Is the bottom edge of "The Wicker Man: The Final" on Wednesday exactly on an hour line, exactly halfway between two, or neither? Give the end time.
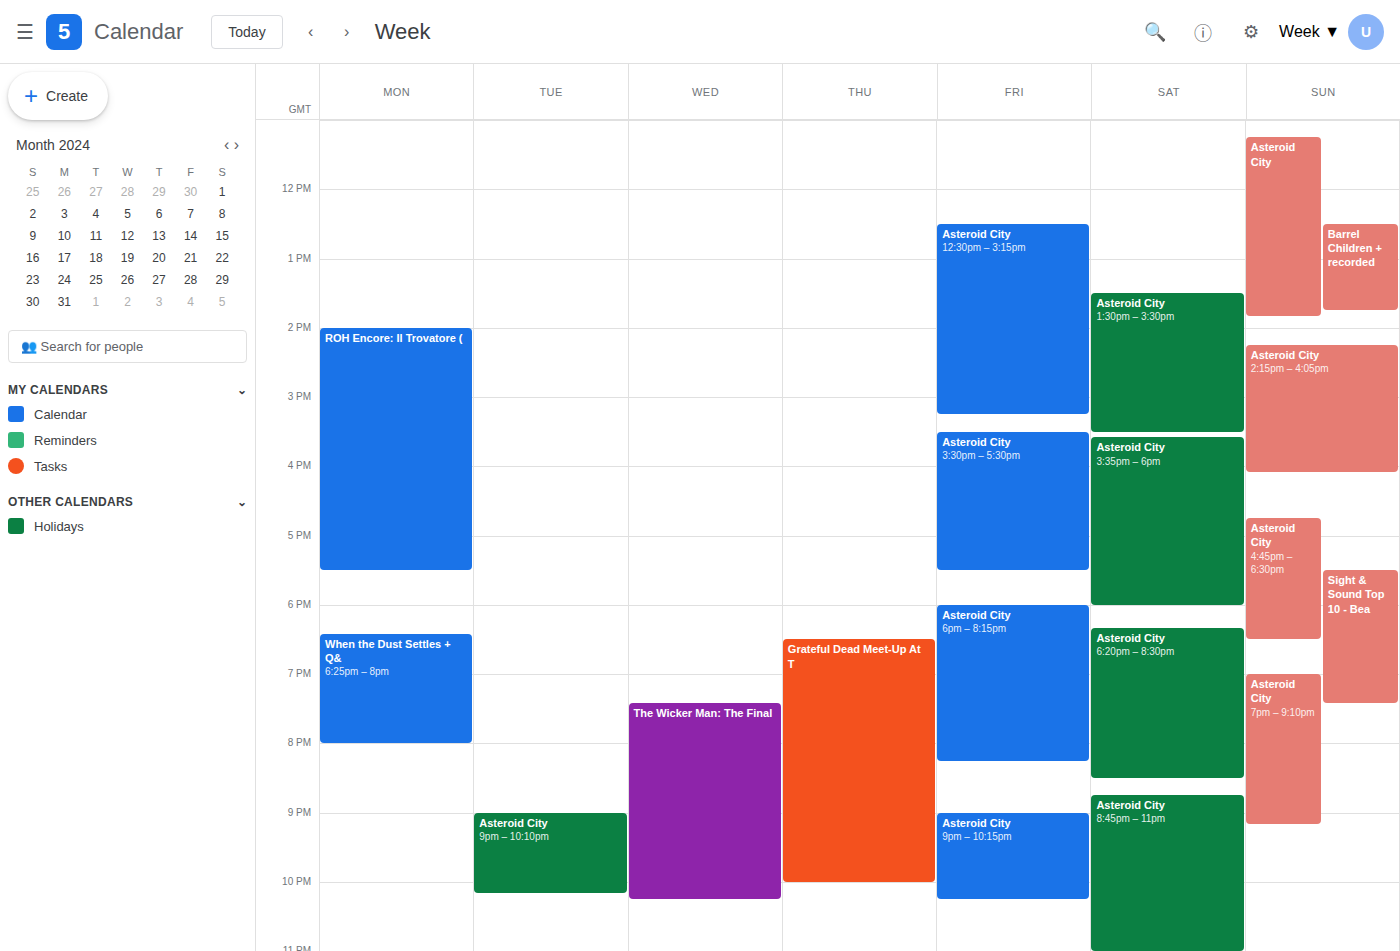
10:15 PM -- neither: a quarter of the way from the 10 PM line to the 11 PM line.